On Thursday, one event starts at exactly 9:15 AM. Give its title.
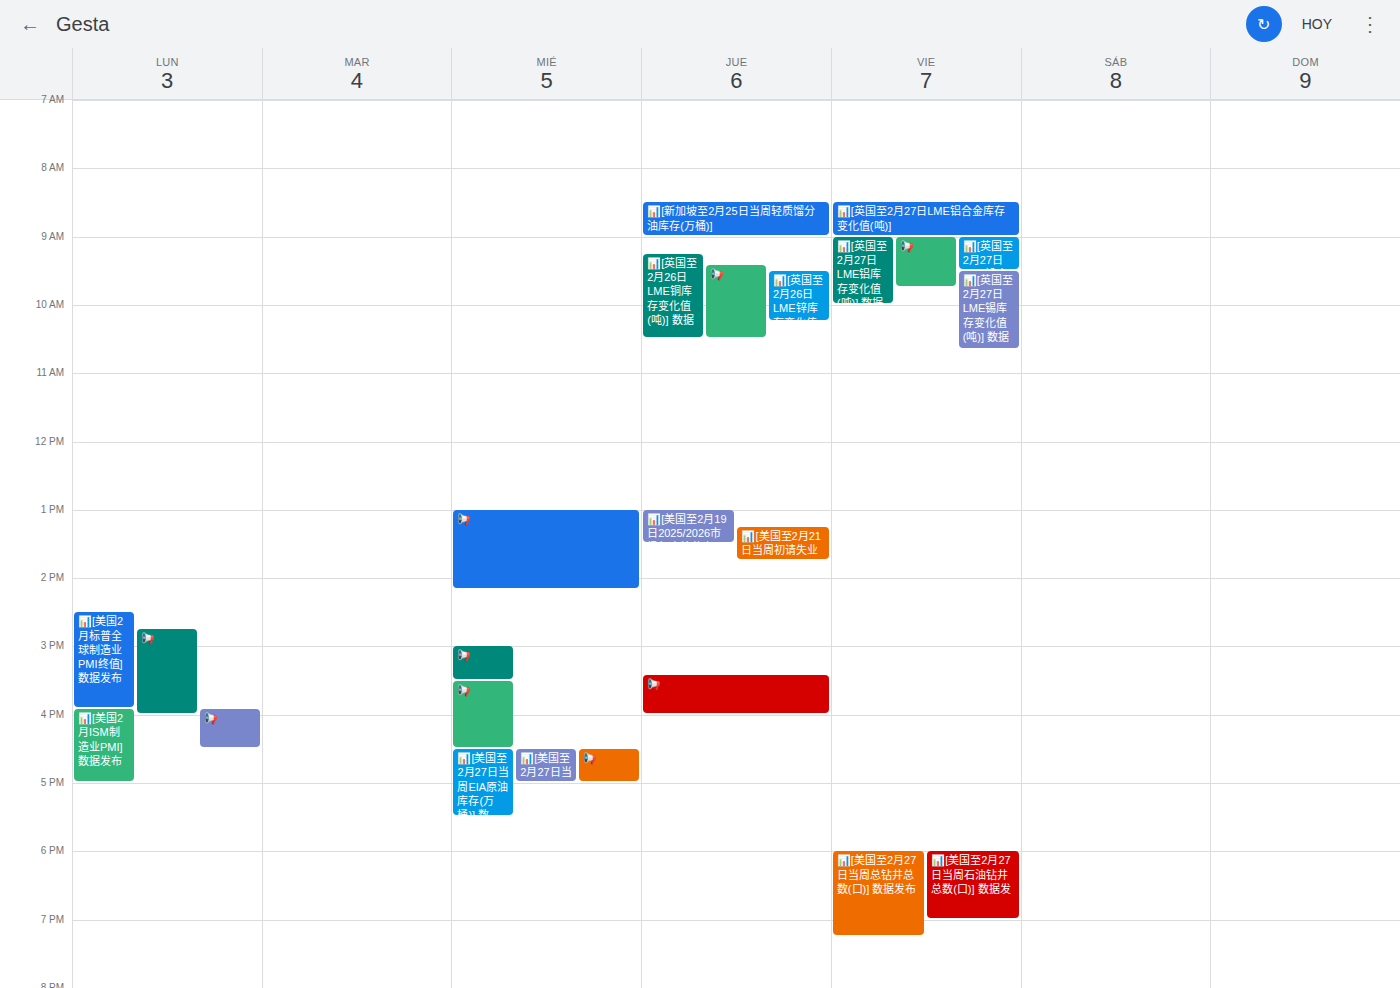
"📊[英国至2月26日LME铜库存变化值(吨)] 数据"